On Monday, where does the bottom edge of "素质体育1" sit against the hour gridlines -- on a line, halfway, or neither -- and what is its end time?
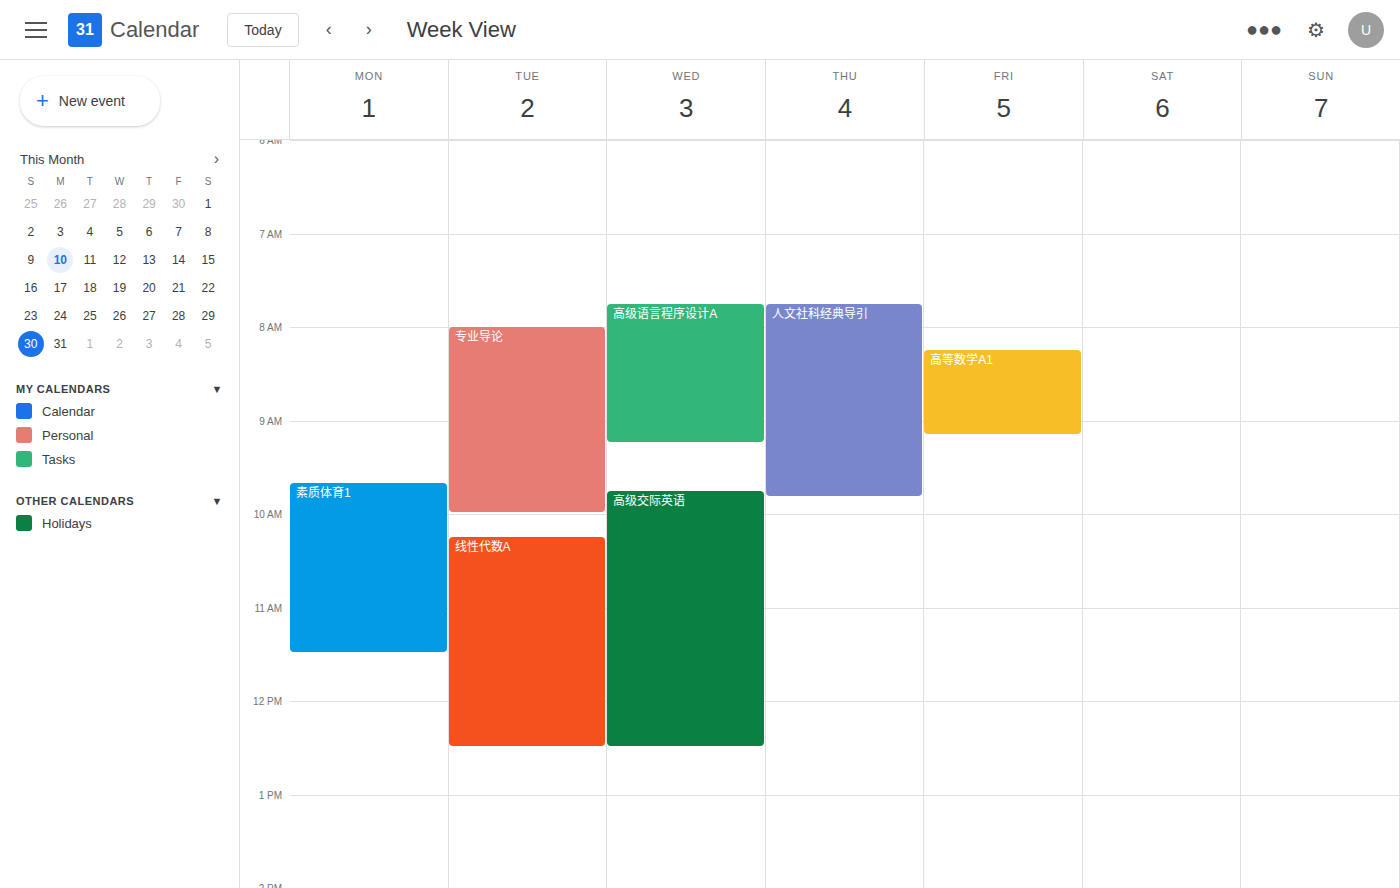
11:30 AM -- halfway between the 11 AM and 12 PM lines.